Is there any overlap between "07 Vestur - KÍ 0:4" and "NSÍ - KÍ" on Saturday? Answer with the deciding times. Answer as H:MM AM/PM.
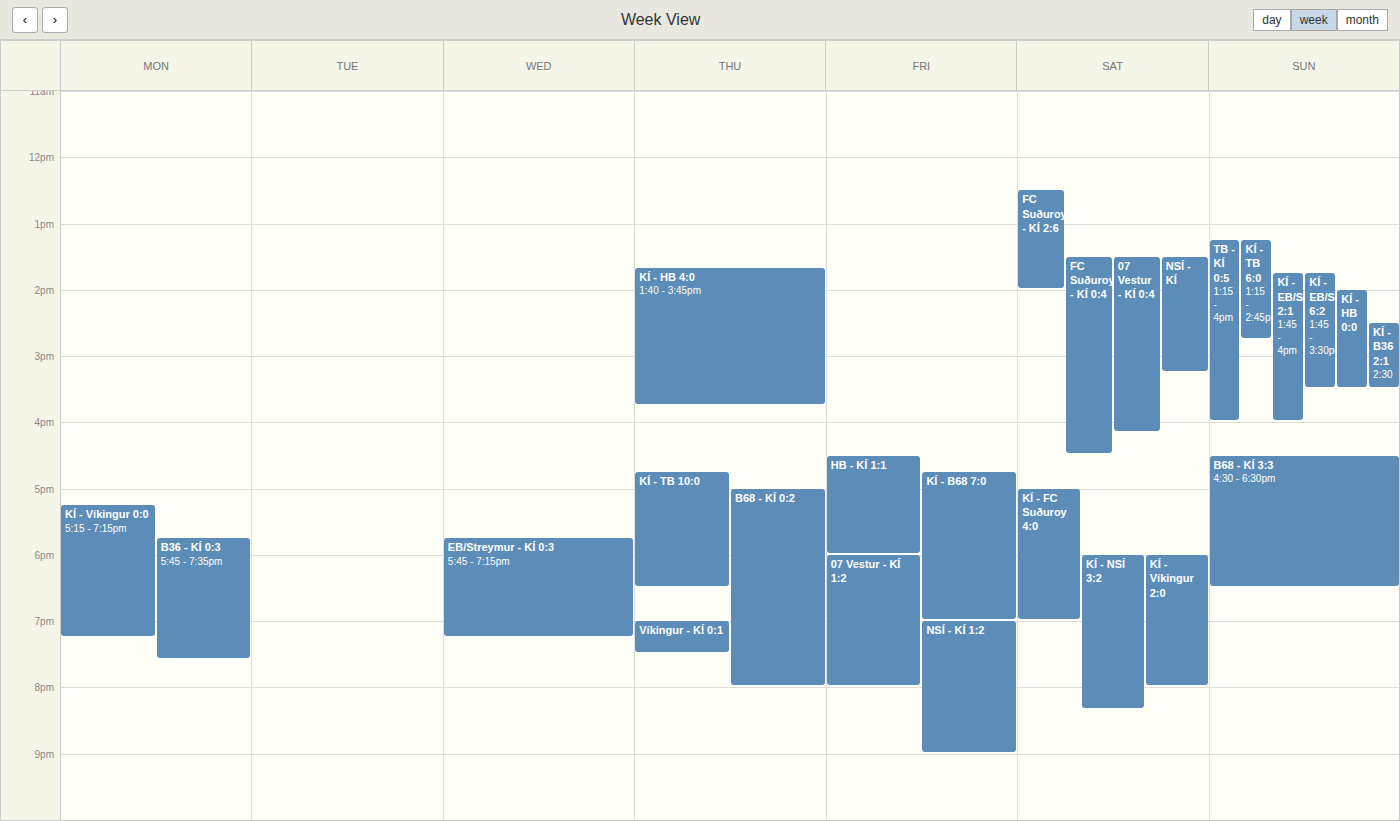
"NSÍ - KÍ" runs 1:30 PM to 3:15 PM, inside "07 Vestur - KÍ 0:4" -- they overlap.